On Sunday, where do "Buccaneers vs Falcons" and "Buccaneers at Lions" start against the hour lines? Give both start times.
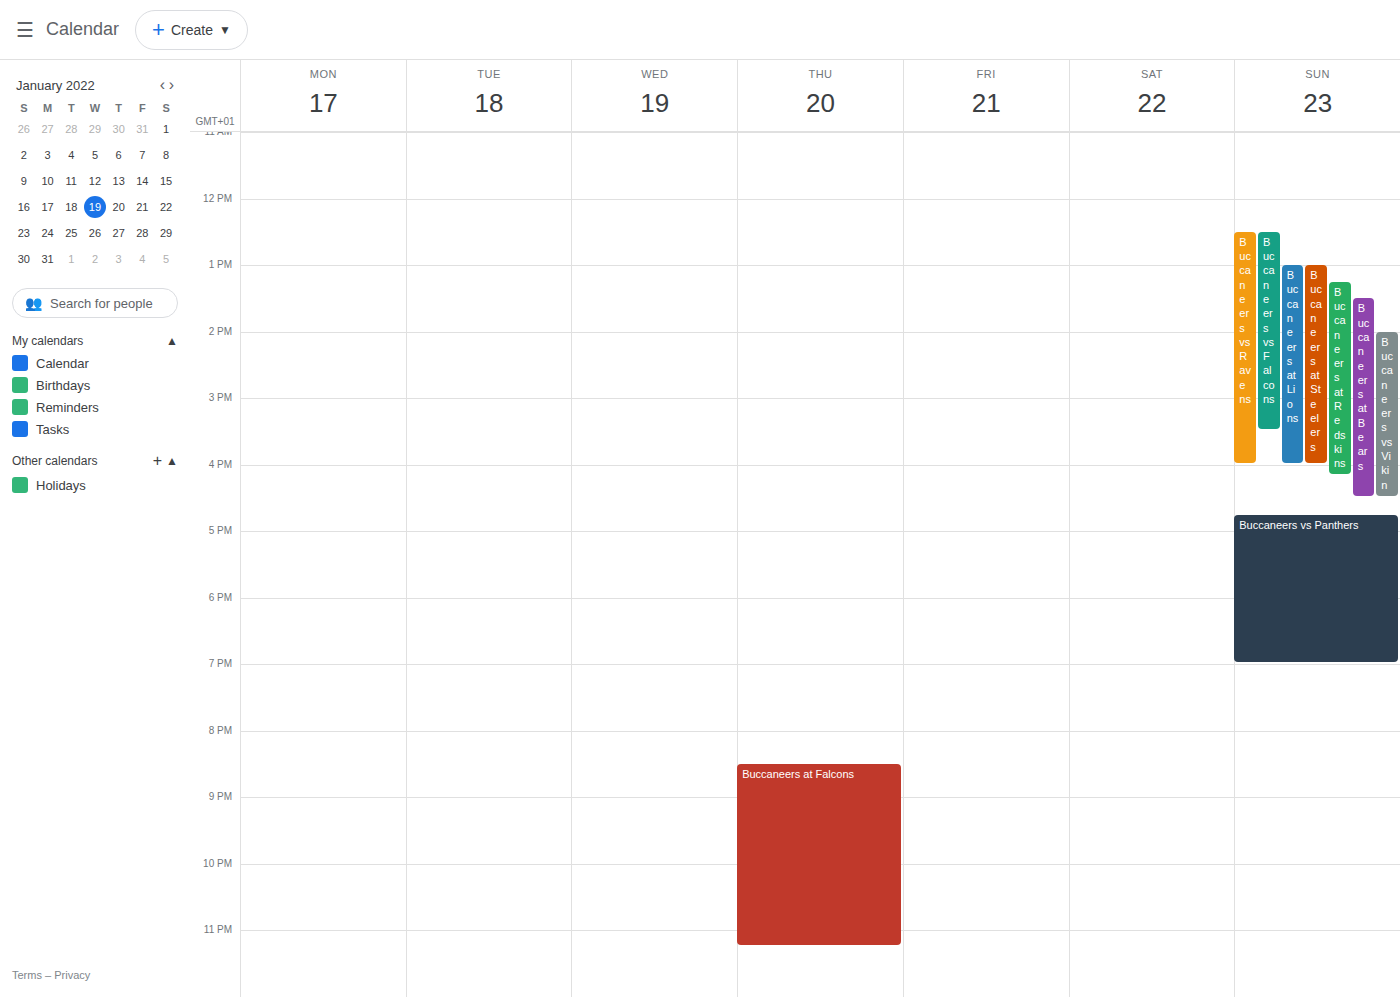
"Buccaneers vs Falcons": 12:30 PM, halfway between the 12 PM and 1 PM lines. "Buccaneers at Lions": 1:00 PM, exactly on the 1 PM line.